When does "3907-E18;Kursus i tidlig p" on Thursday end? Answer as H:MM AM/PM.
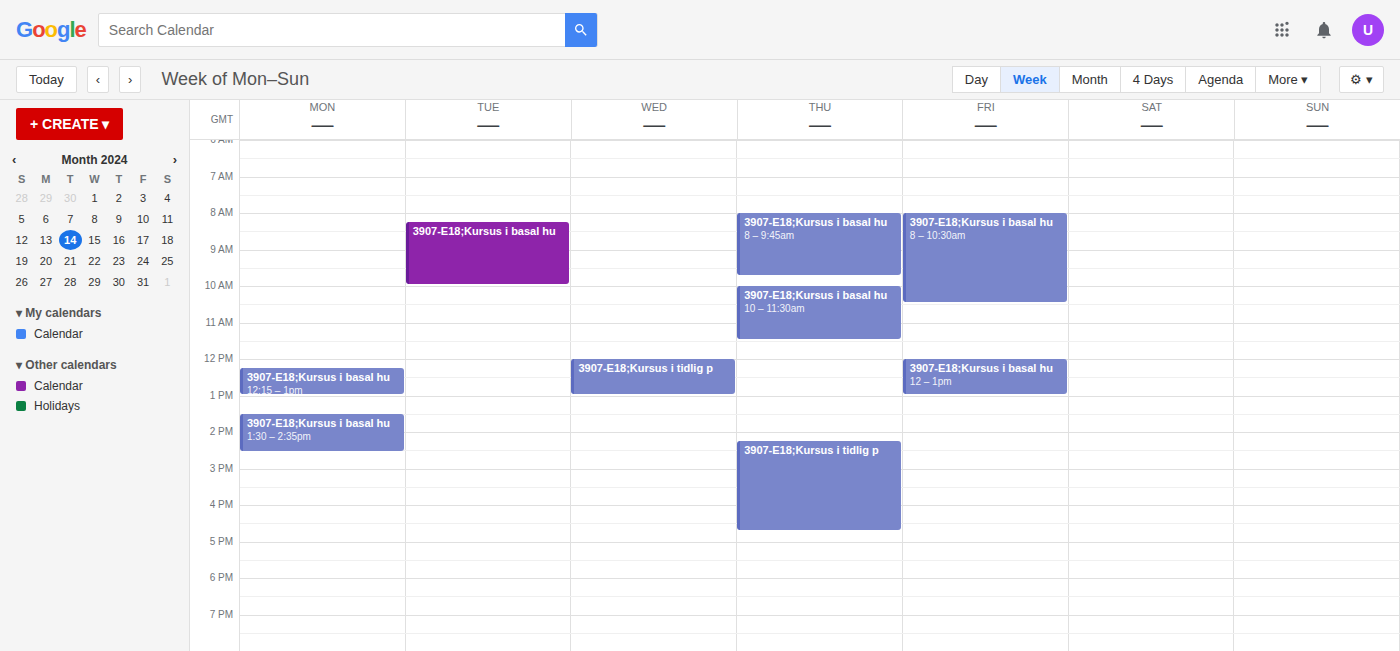
4:45 PM